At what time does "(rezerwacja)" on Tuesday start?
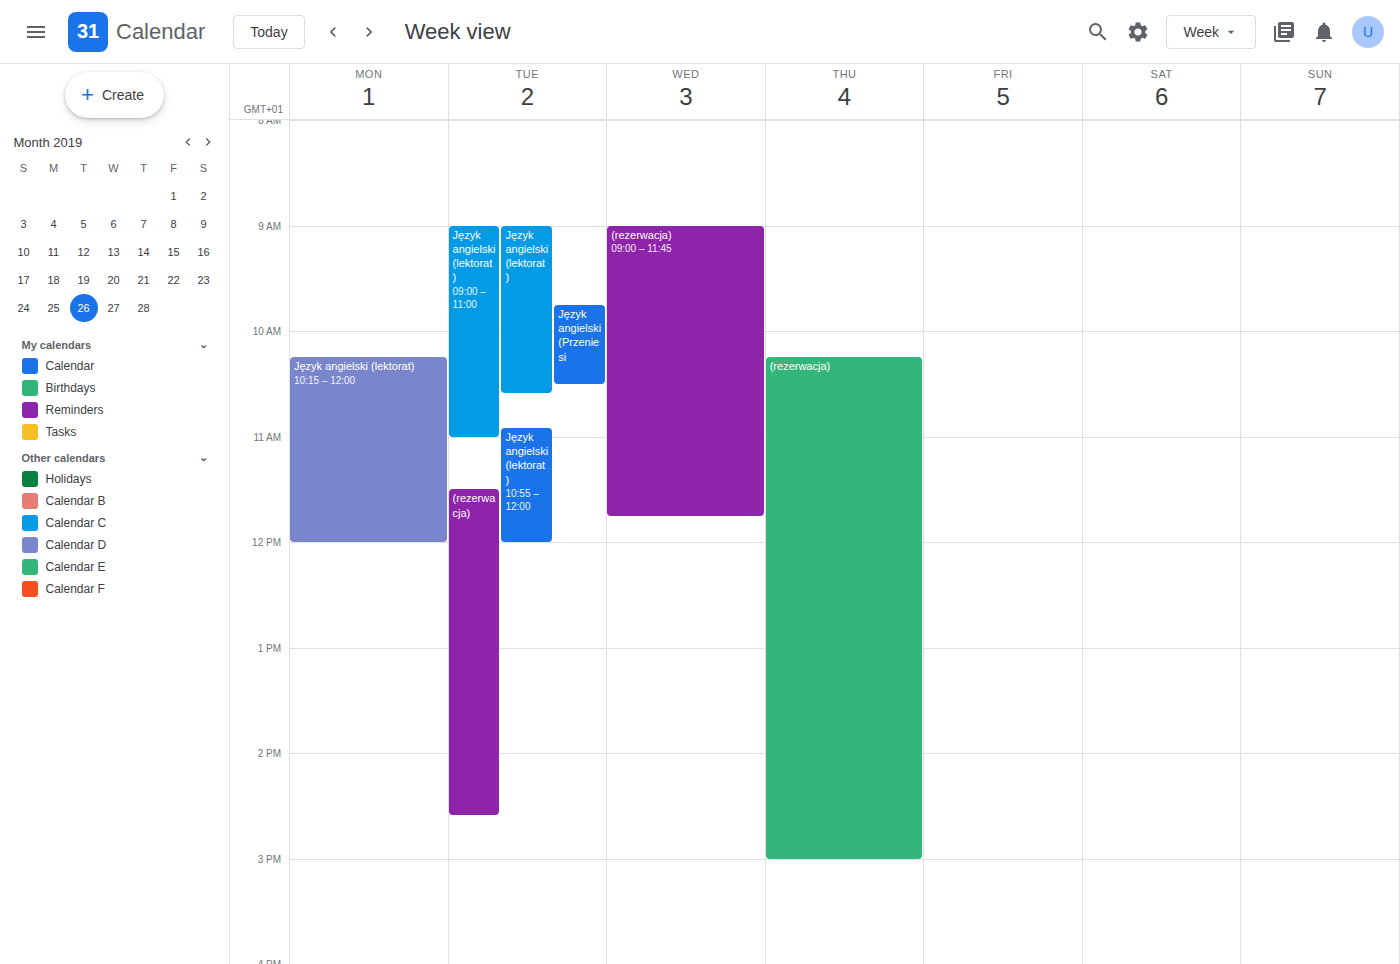
11:30